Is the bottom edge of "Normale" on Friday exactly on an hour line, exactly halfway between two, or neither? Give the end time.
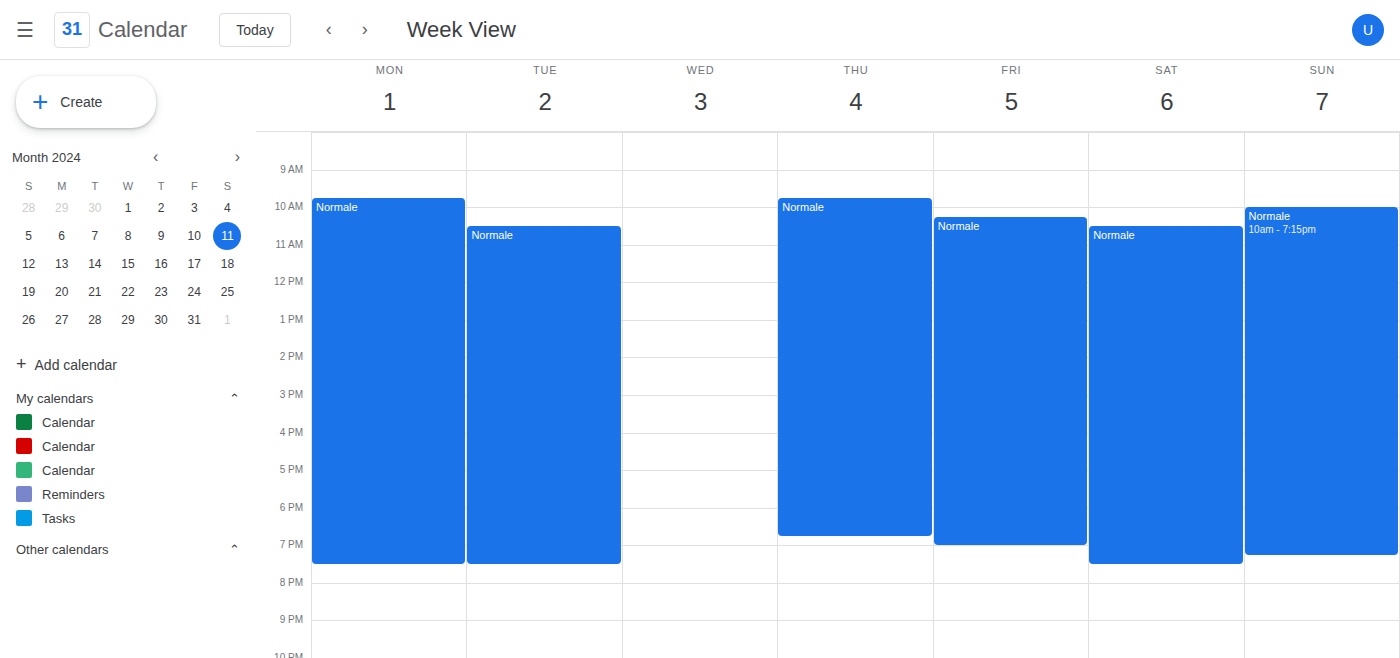
19:00 -- exactly on the 19:00 line.